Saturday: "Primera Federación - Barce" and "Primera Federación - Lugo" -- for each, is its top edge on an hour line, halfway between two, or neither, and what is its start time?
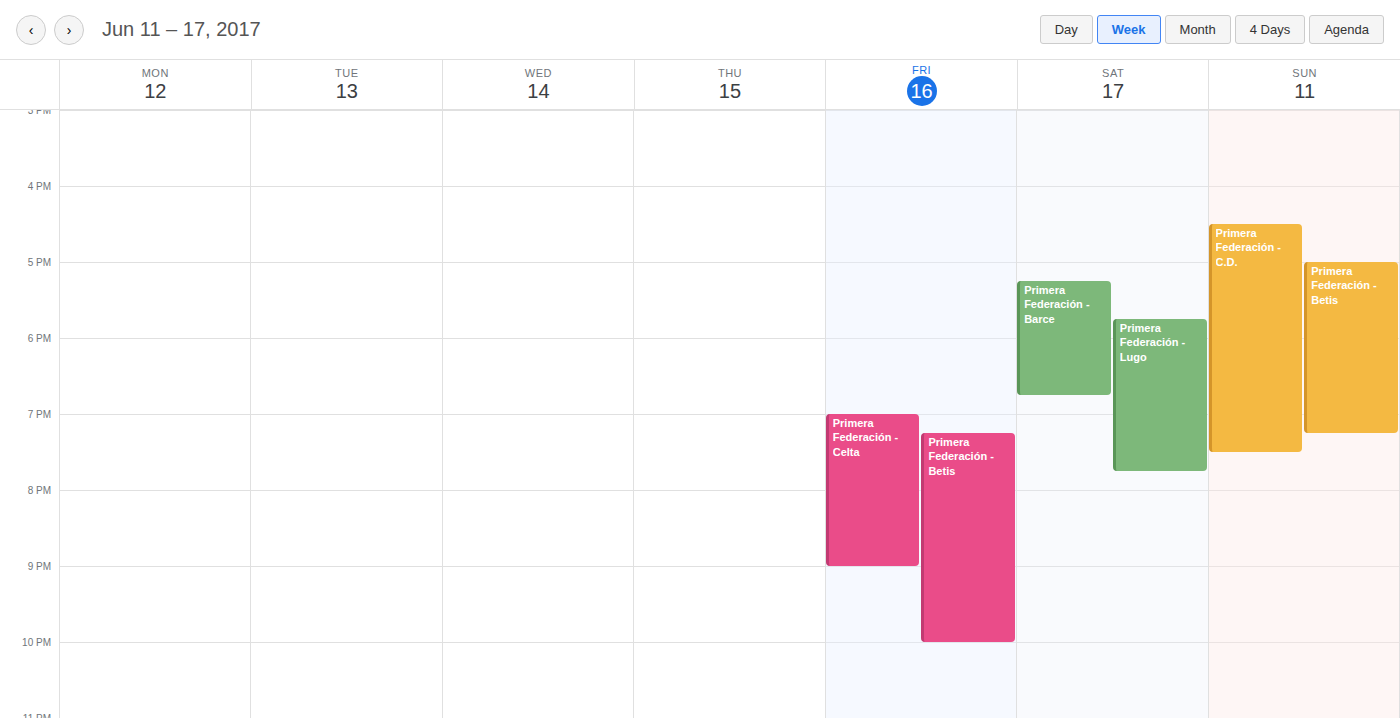
"Primera Federación - Barce": 5:15 PM, neither: a quarter of the way from the 5 PM line to the 6 PM line. "Primera Federación - Lugo": 5:45 PM, neither: three quarters of the way from the 5 PM line to the 6 PM line.